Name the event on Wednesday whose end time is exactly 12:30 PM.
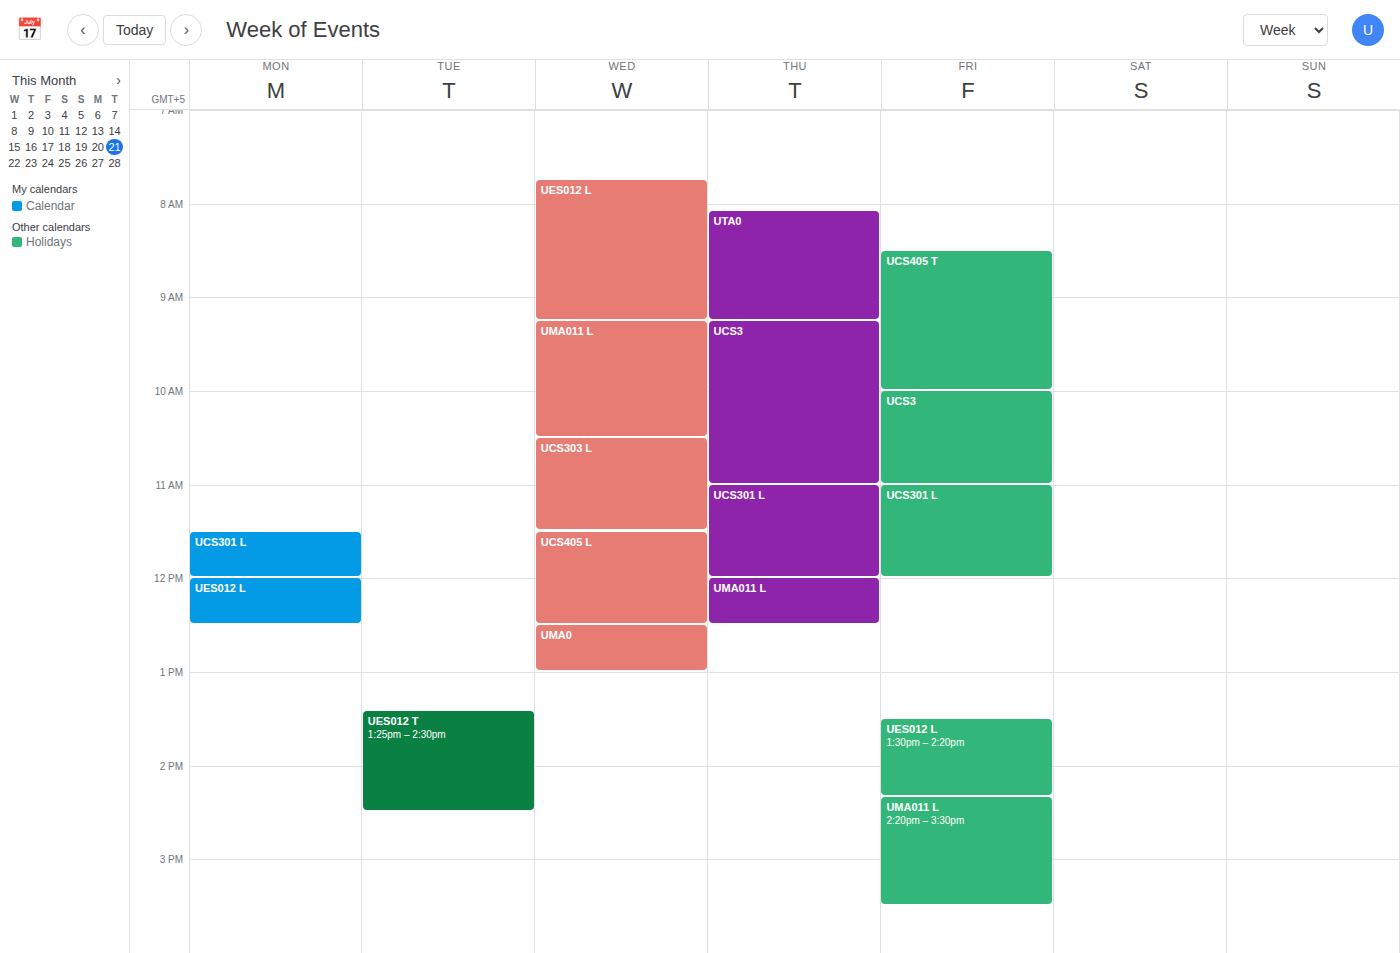
"UCS405 L"